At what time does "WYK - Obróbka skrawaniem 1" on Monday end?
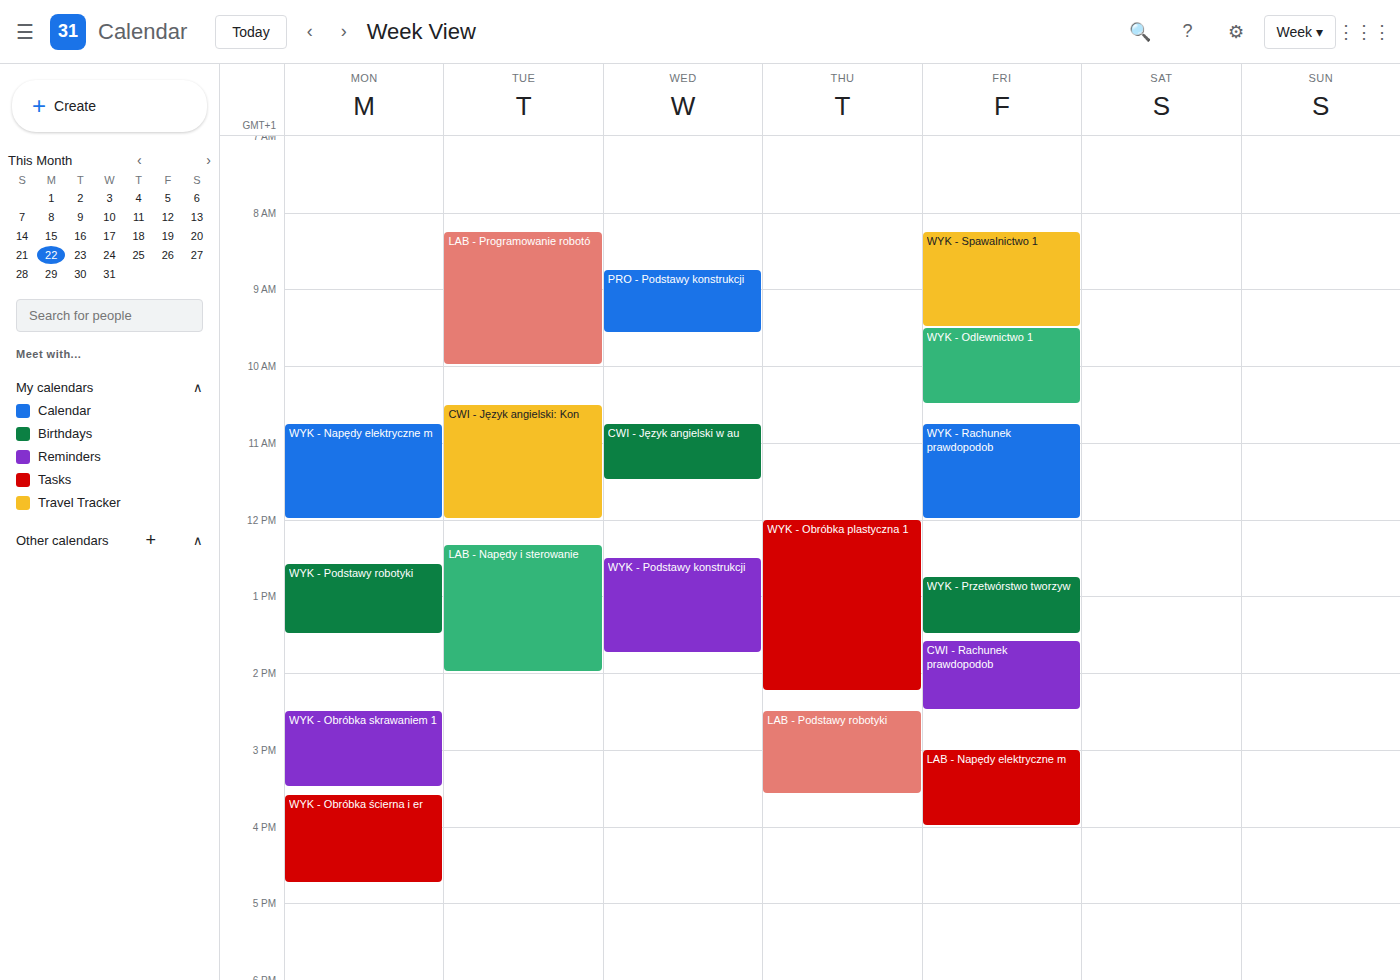
3:30 PM